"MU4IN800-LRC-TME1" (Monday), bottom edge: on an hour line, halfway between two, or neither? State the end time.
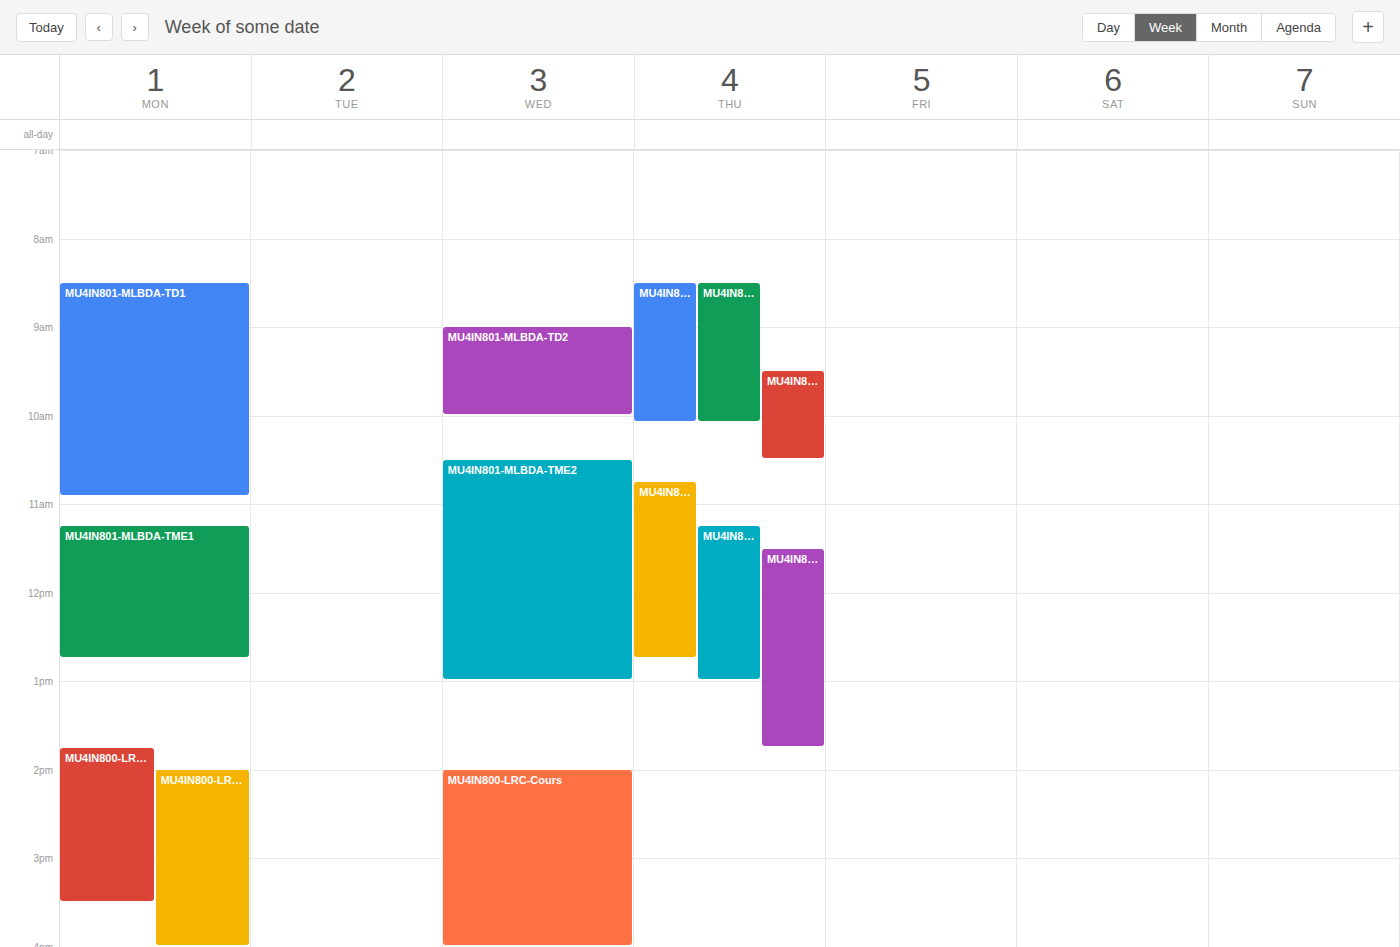
3:30 PM -- halfway between the 3 PM and 4 PM lines.